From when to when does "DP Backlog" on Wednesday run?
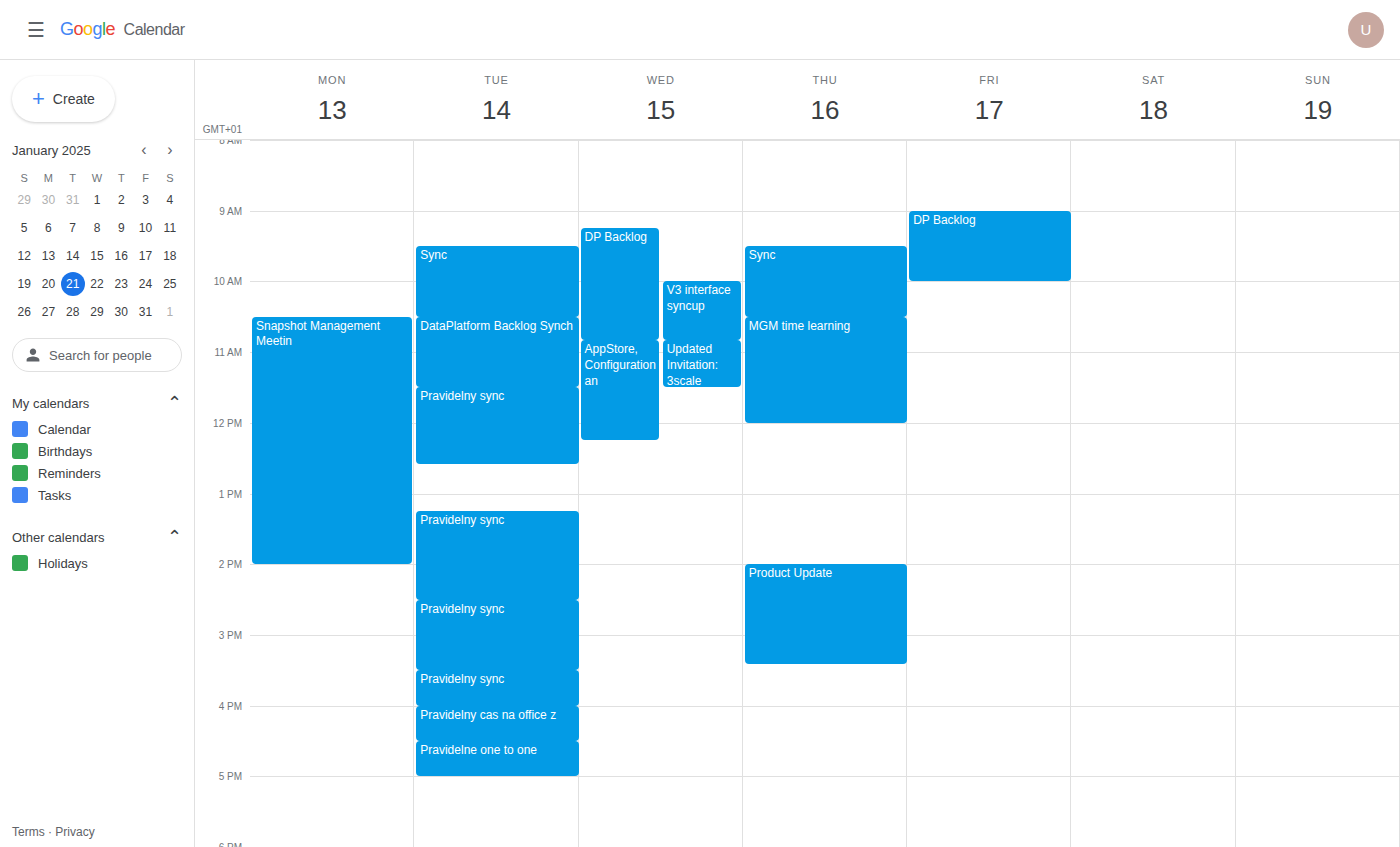
9:15 AM to 10:50 AM